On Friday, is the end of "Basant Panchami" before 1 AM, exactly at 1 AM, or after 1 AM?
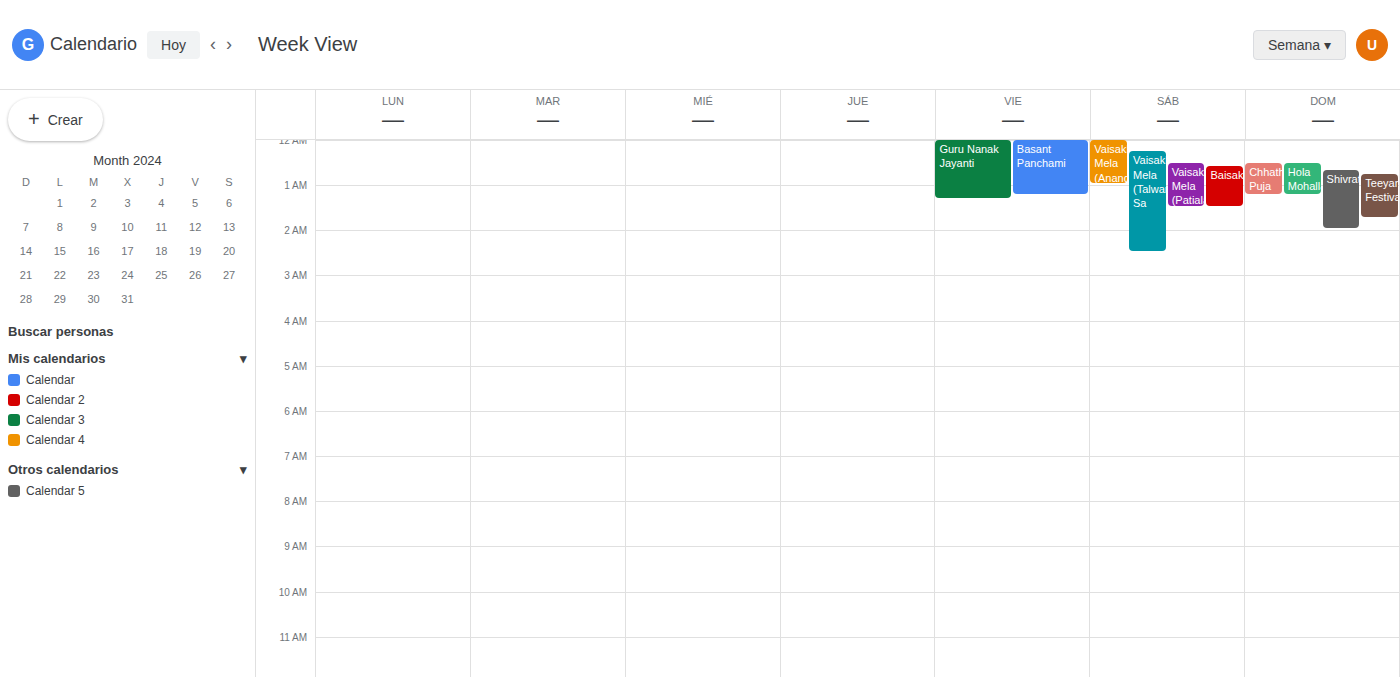
1:15 AM -- after 1 AM, 15 minutes below the 1 AM line.